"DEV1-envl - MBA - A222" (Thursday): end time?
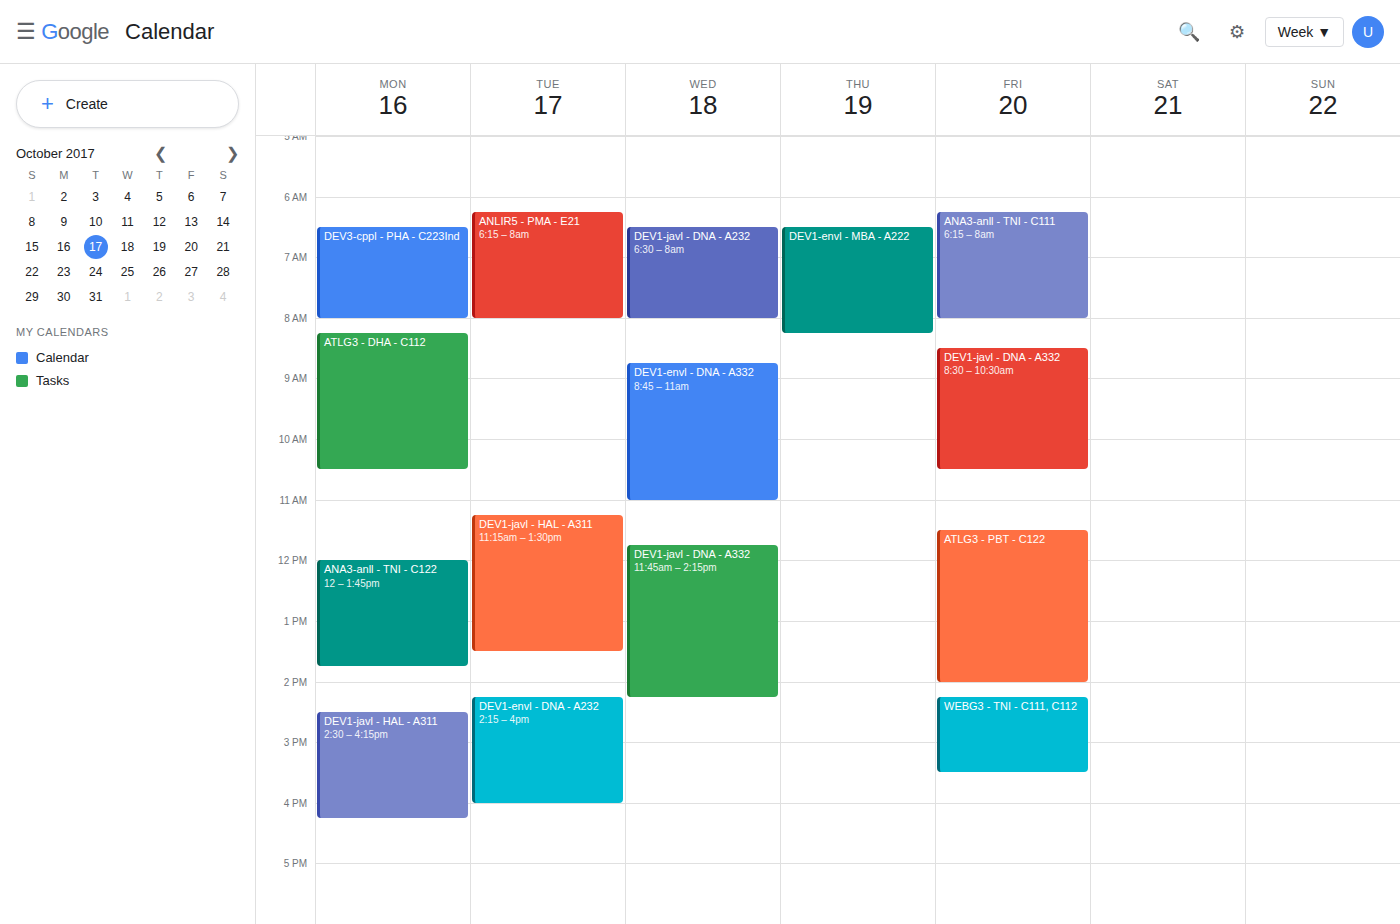
08:15